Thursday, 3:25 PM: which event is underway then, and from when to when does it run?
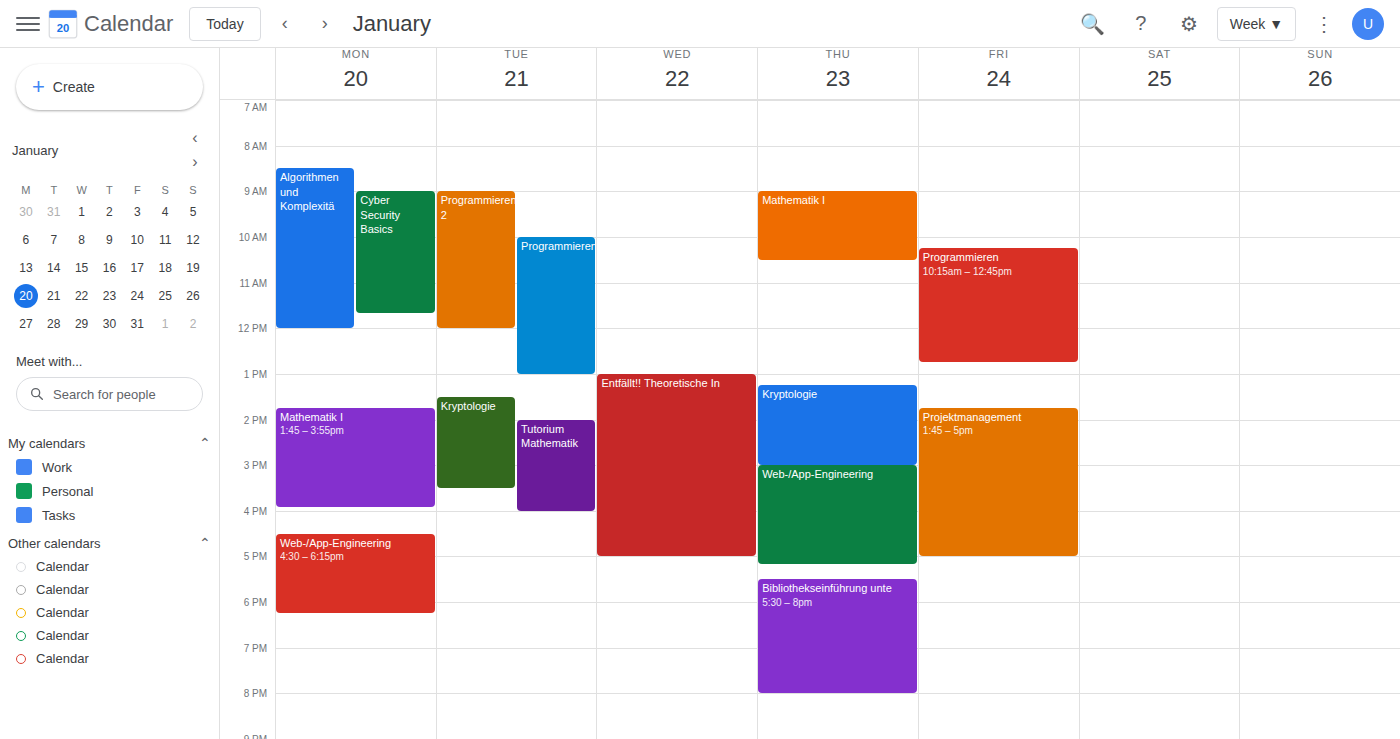
"Web-/App-Engineering", 3:00 PM to 5:10 PM